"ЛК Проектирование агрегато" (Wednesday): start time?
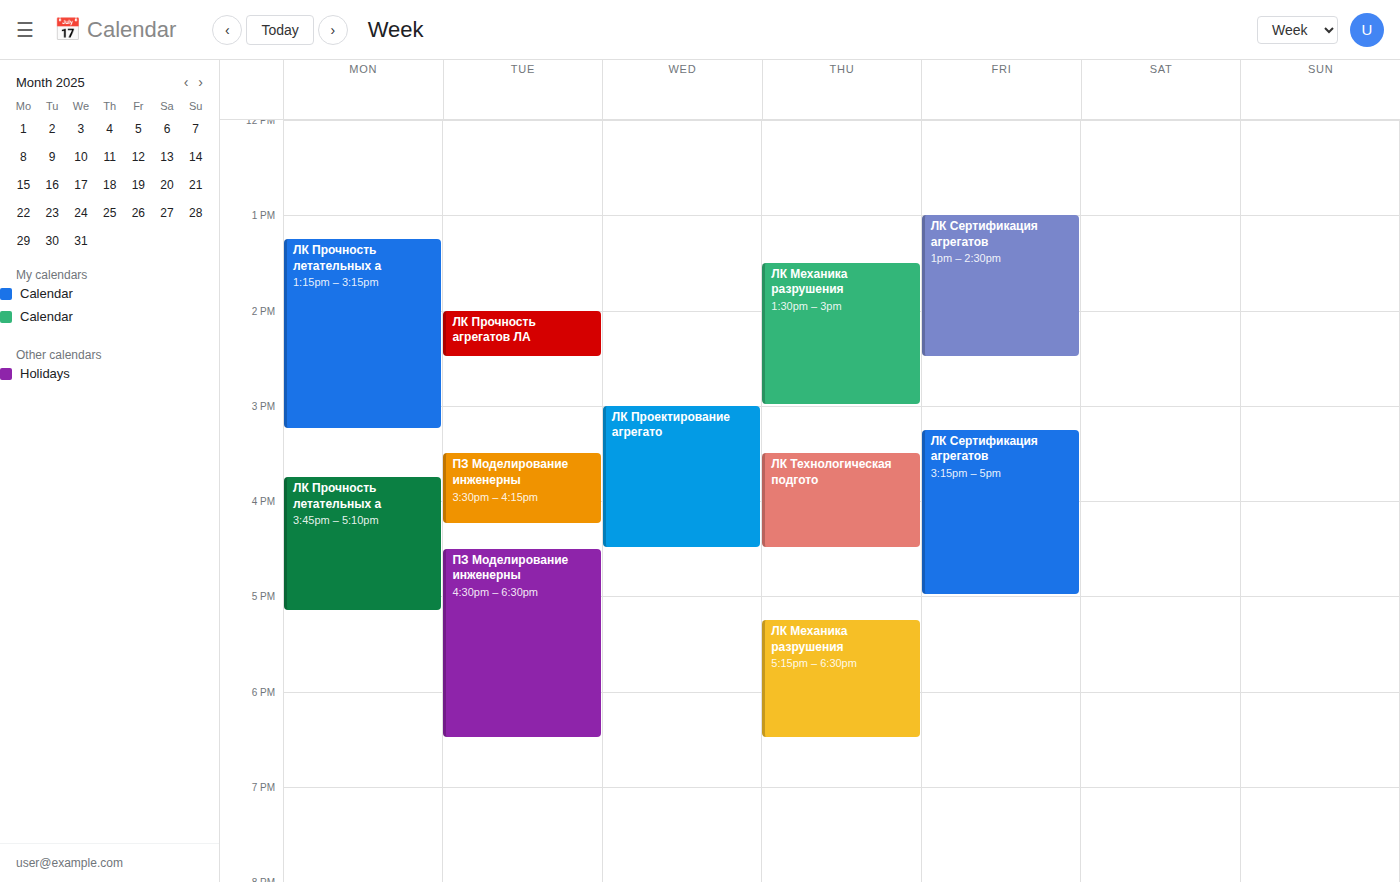
3:00 PM